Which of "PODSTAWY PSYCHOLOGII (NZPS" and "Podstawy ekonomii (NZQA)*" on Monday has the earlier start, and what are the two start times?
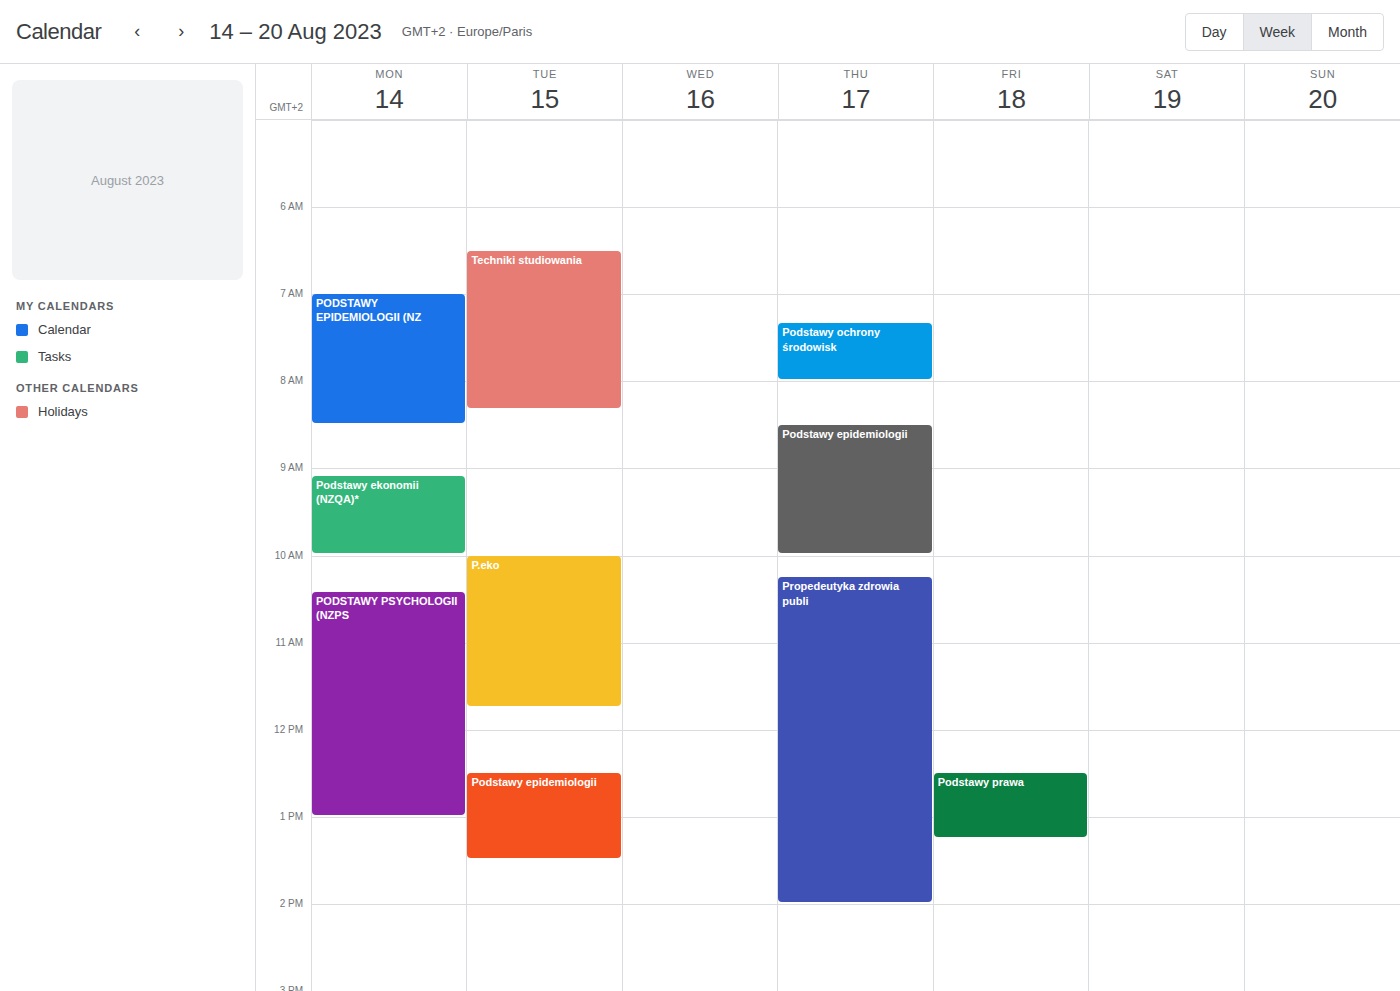
"Podstawy ekonomii (NZQA)*" 9:05 AM; "PODSTAWY PSYCHOLOGII (NZPS" 10:25 AM.